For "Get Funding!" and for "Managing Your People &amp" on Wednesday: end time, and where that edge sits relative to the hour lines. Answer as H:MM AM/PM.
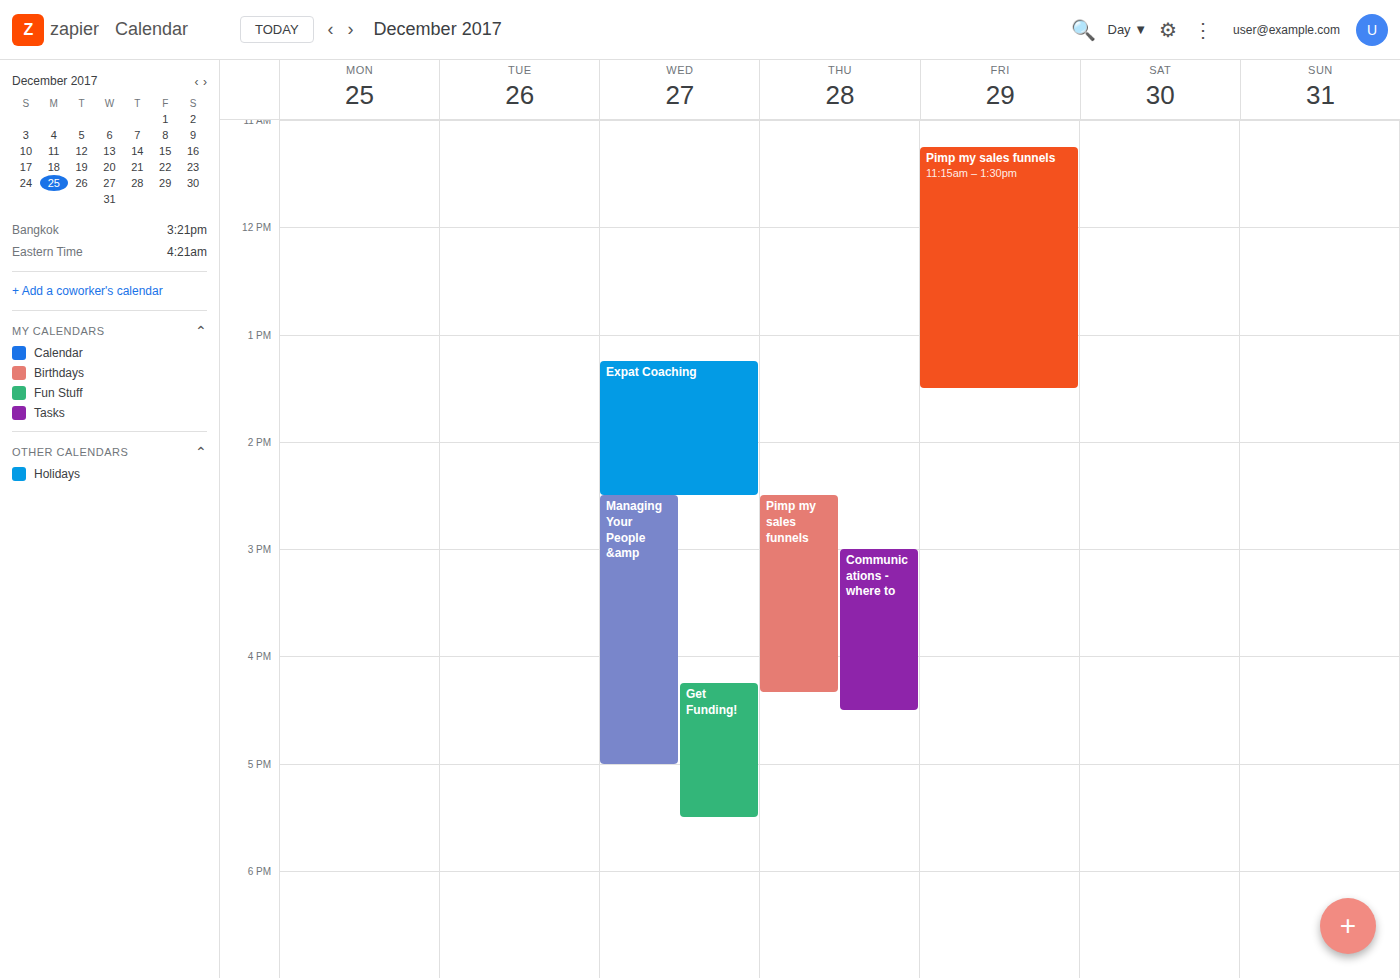
"Get Funding!": 5:30 PM, halfway between the 5 PM and 6 PM lines. "Managing Your People &amp": 5:00 PM, exactly on the 5 PM line.